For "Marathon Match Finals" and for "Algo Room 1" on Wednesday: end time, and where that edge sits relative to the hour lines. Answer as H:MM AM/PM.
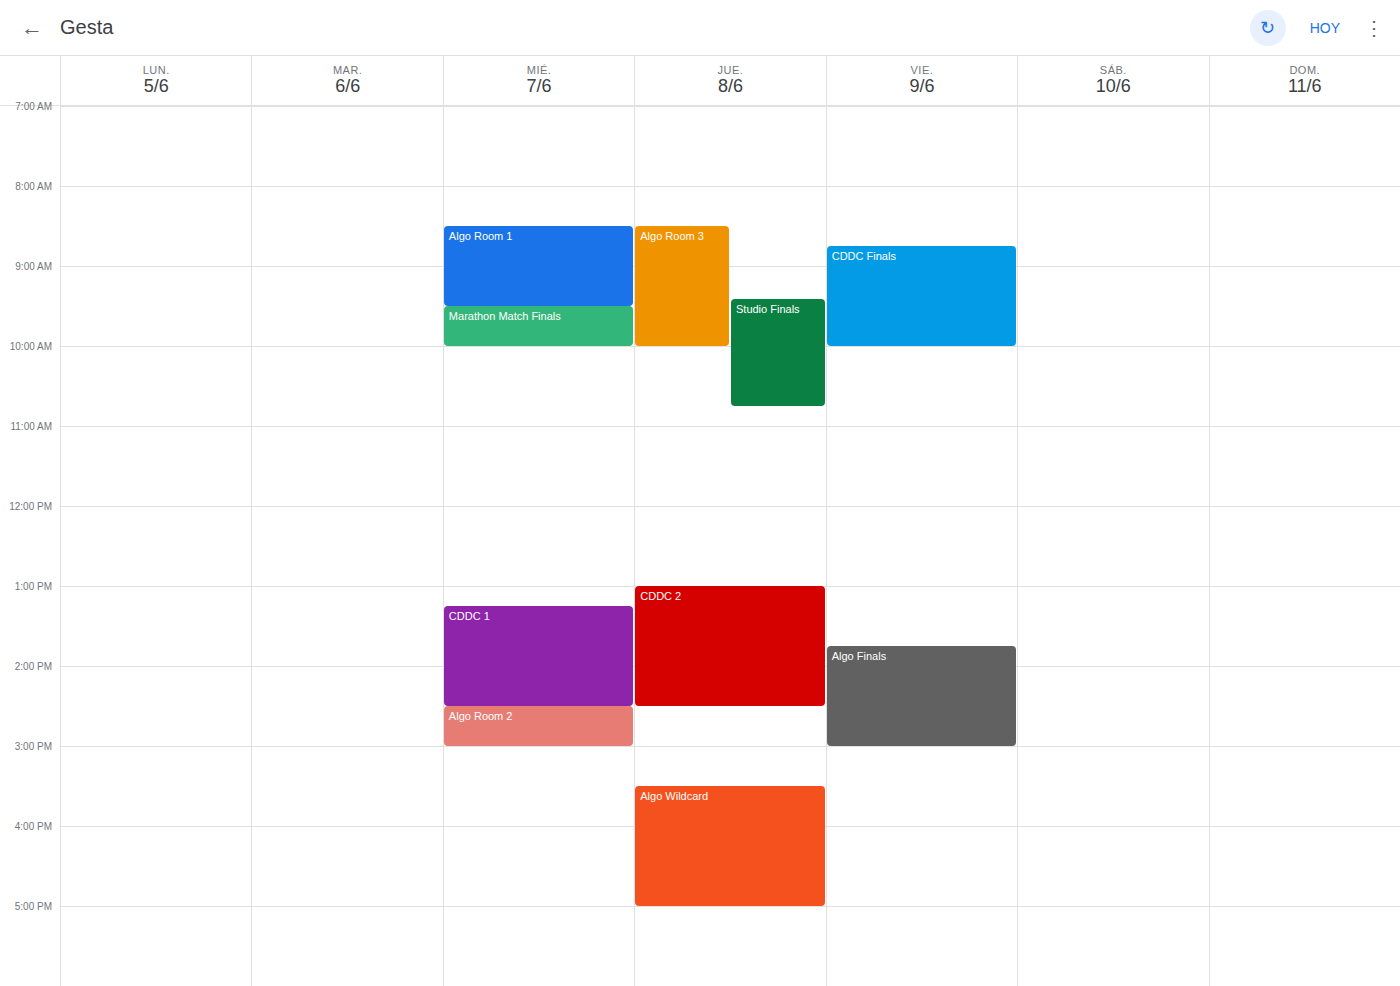
"Marathon Match Finals": 10:00 AM, exactly on the 10 AM line. "Algo Room 1": 9:30 AM, halfway between the 9 AM and 10 AM lines.